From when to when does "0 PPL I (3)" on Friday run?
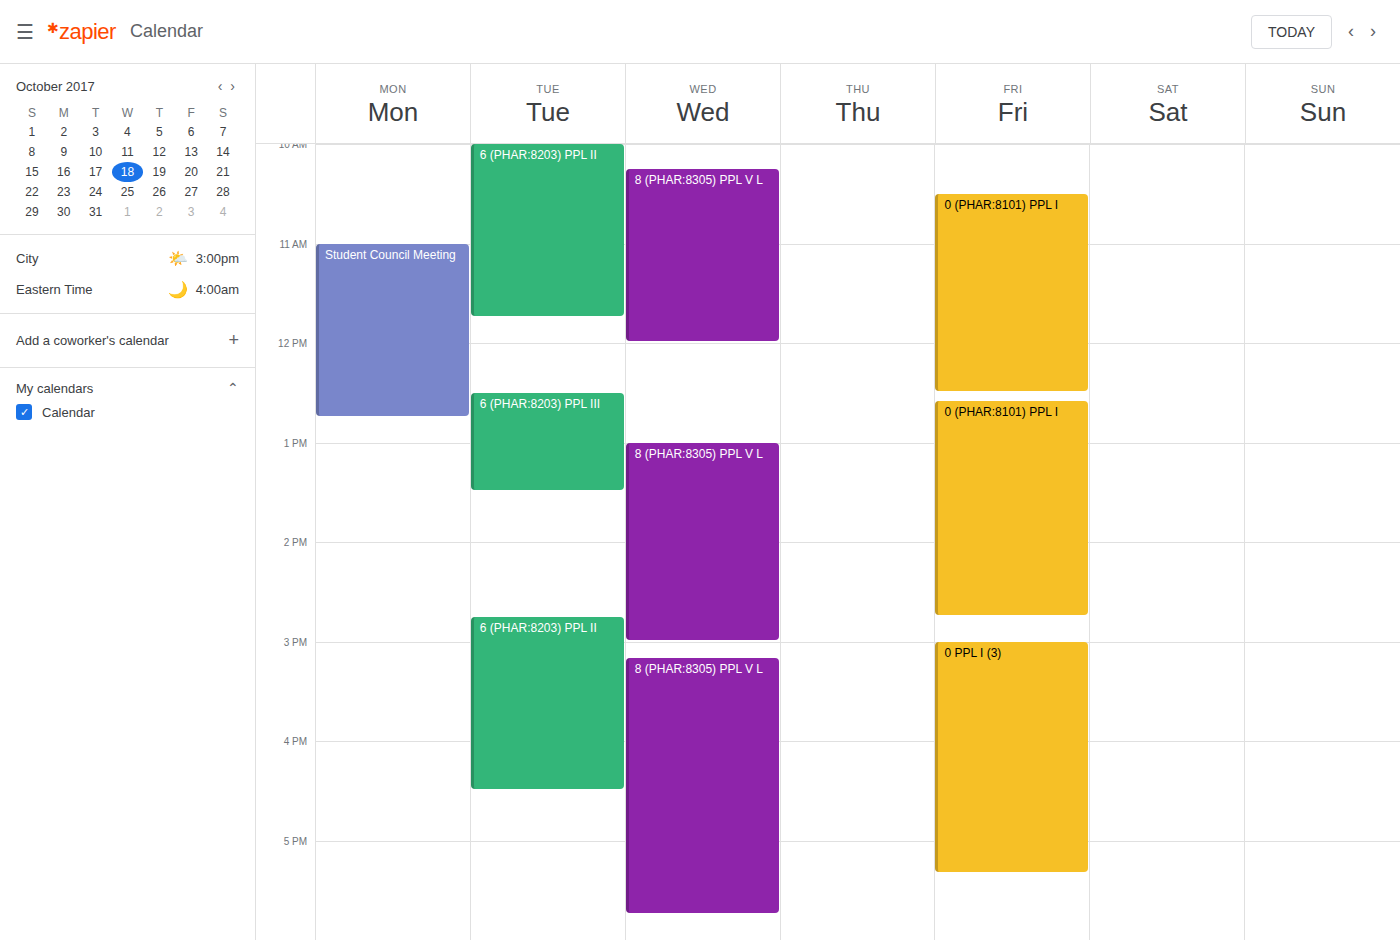
3:00 PM to 5:20 PM